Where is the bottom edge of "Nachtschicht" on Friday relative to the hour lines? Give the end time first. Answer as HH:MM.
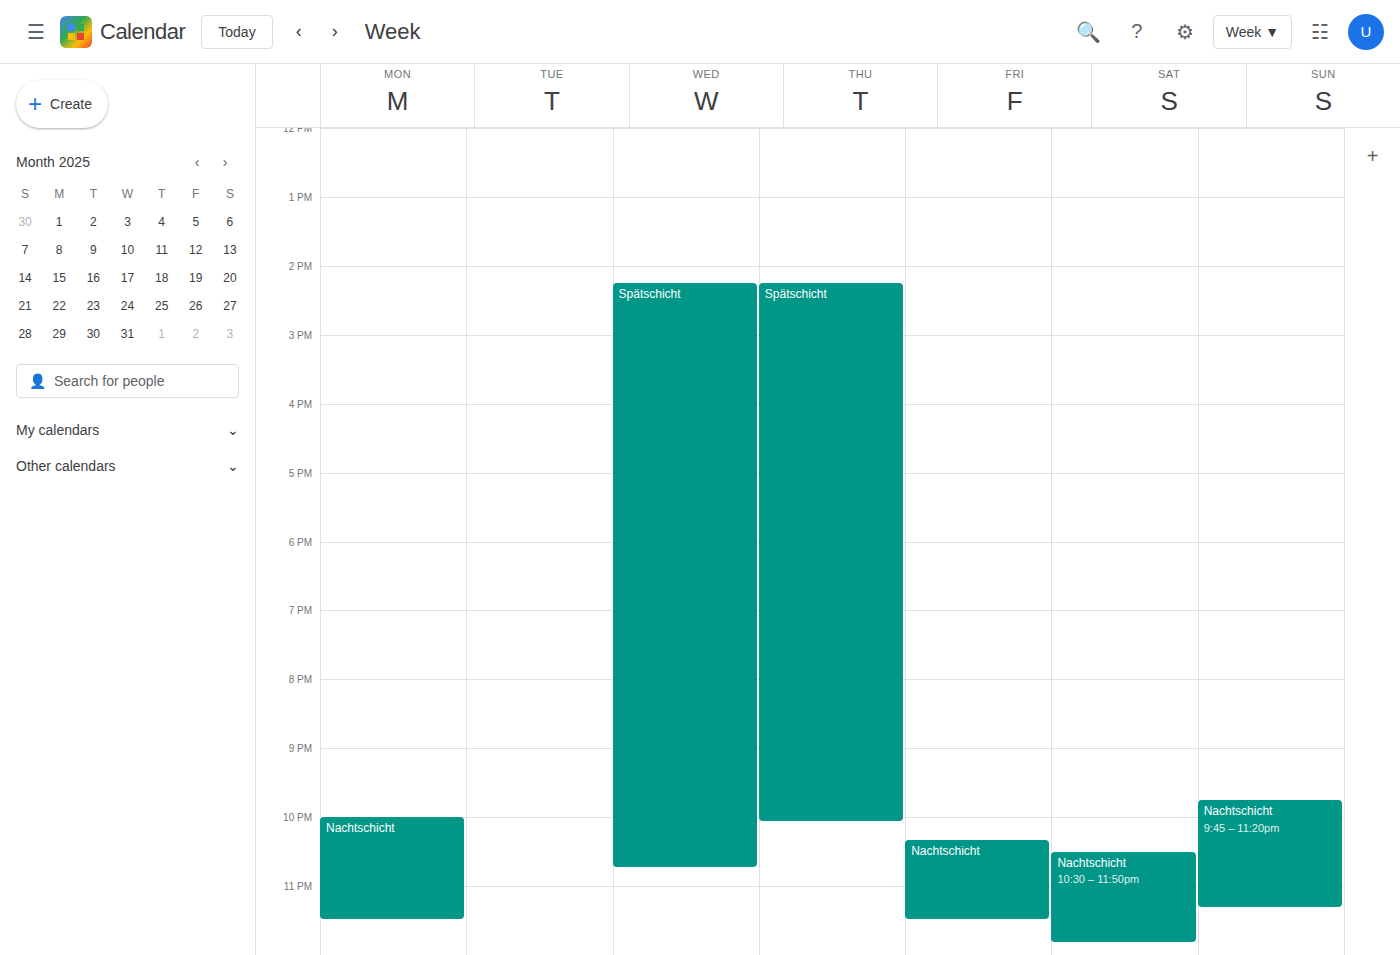
23:30 -- halfway between the 23:00 and 24:00 lines.